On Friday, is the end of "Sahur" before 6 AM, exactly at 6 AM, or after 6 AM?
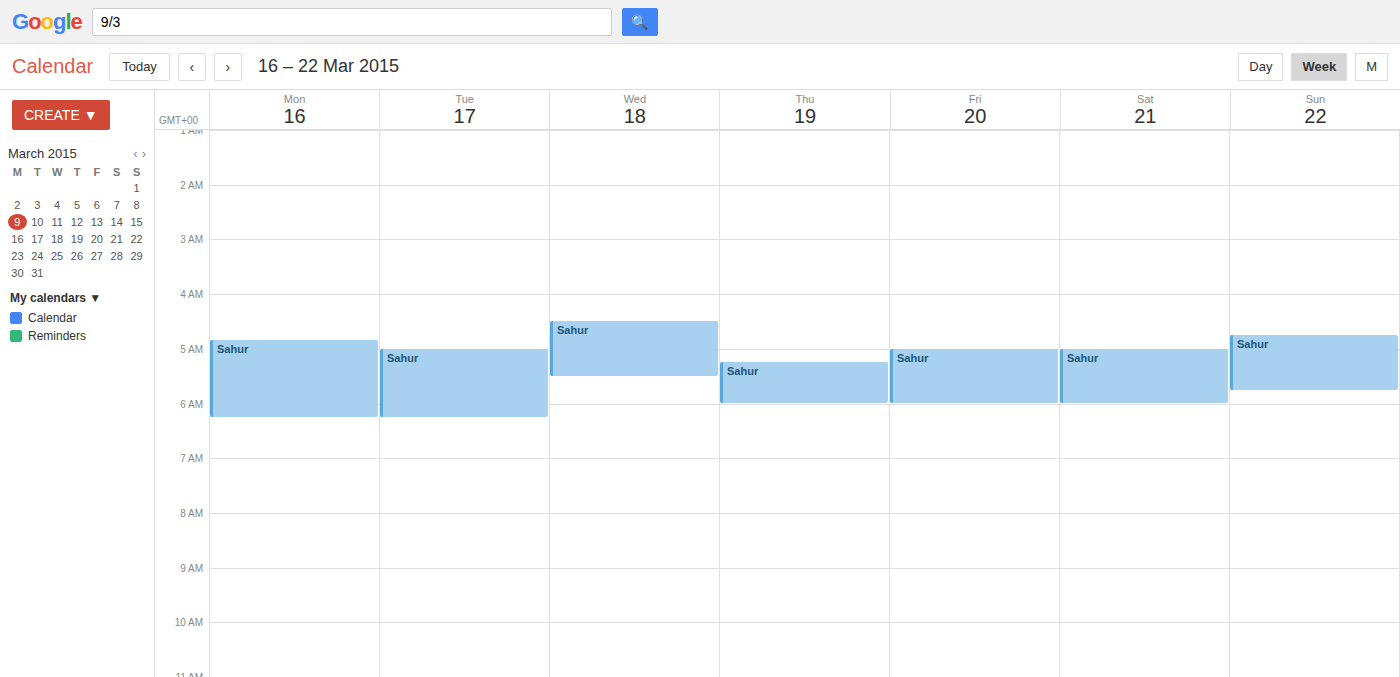
6:00 AM -- exactly at 6 AM, on the 6 AM line.